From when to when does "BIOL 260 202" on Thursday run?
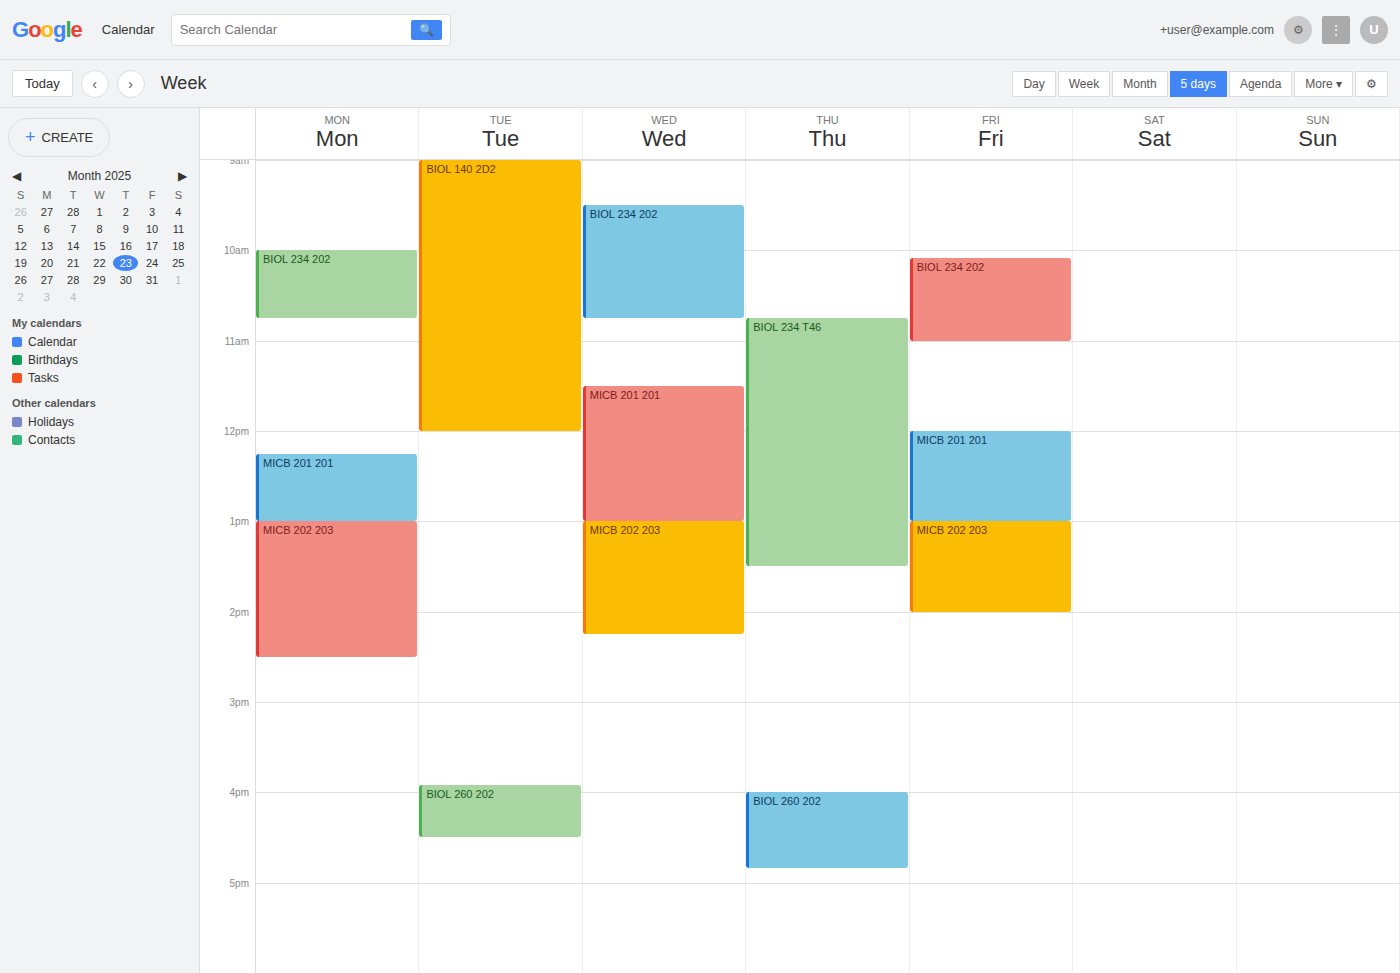
4:00 PM to 4:50 PM